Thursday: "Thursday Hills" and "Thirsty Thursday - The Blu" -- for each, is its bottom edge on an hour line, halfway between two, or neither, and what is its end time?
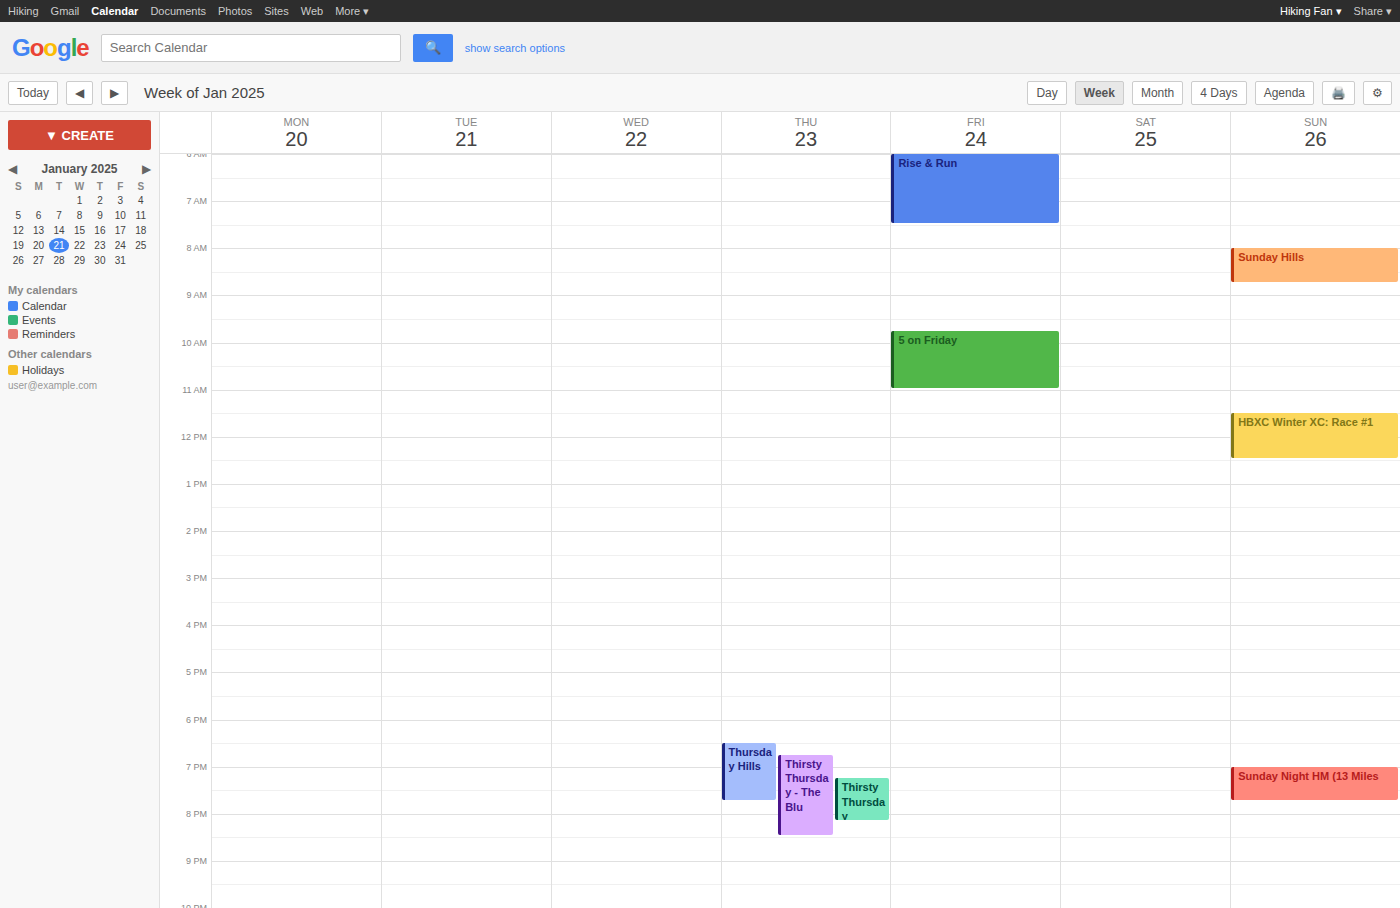
"Thursday Hills": 7:45 PM, neither: three quarters of the way from the 7 PM line to the 8 PM line. "Thirsty Thursday - The Blu": 8:30 PM, halfway between the 8 PM and 9 PM lines.